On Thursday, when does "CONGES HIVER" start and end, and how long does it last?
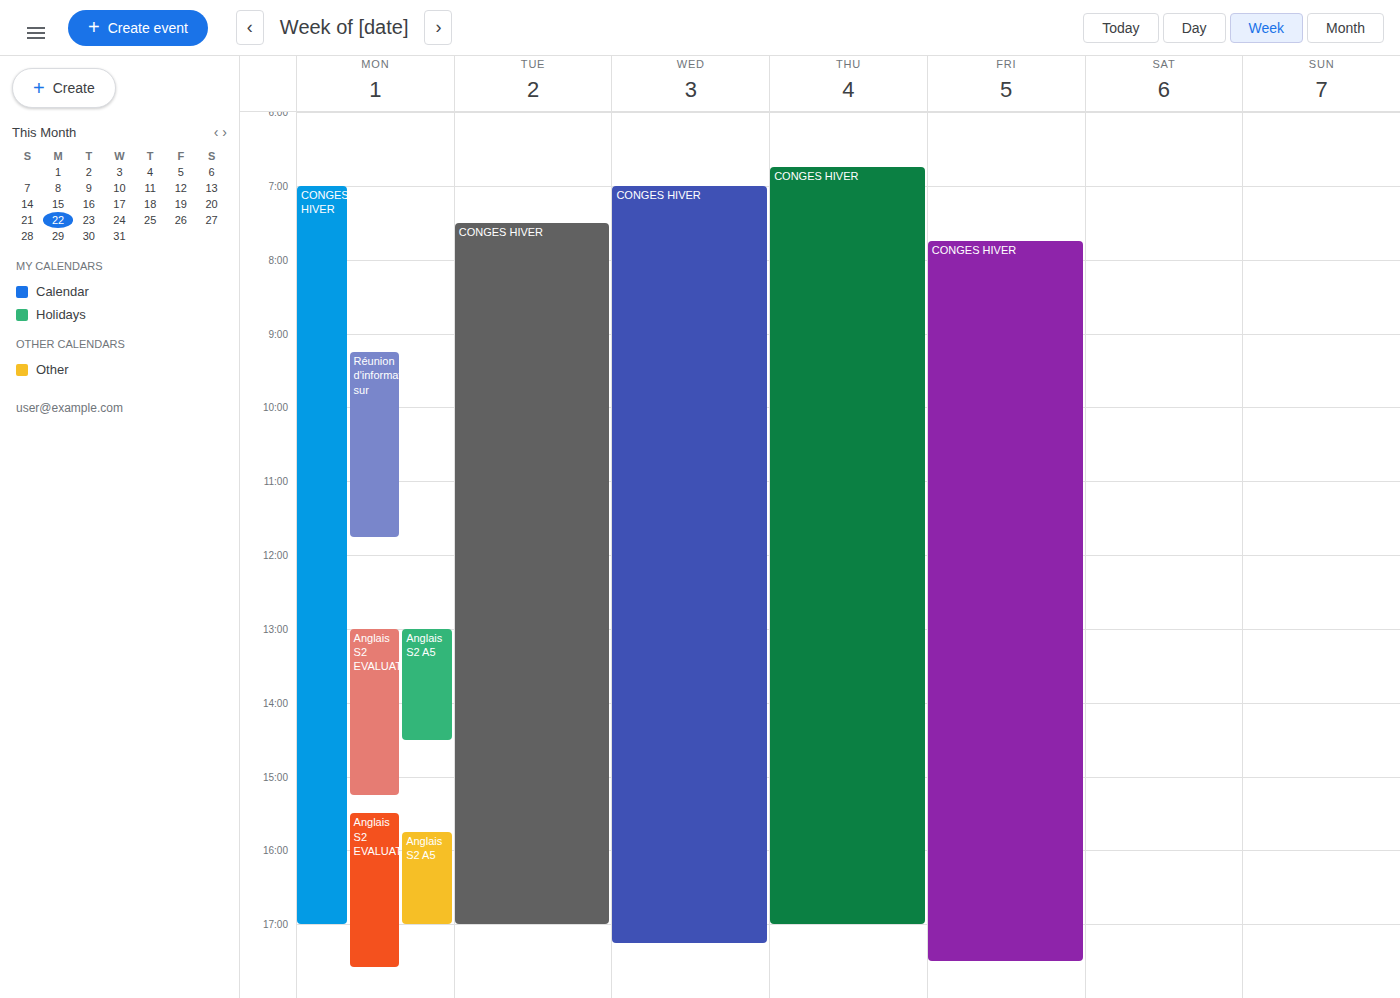
6:45 AM to 5:00 PM, 10 hours 15 minutes